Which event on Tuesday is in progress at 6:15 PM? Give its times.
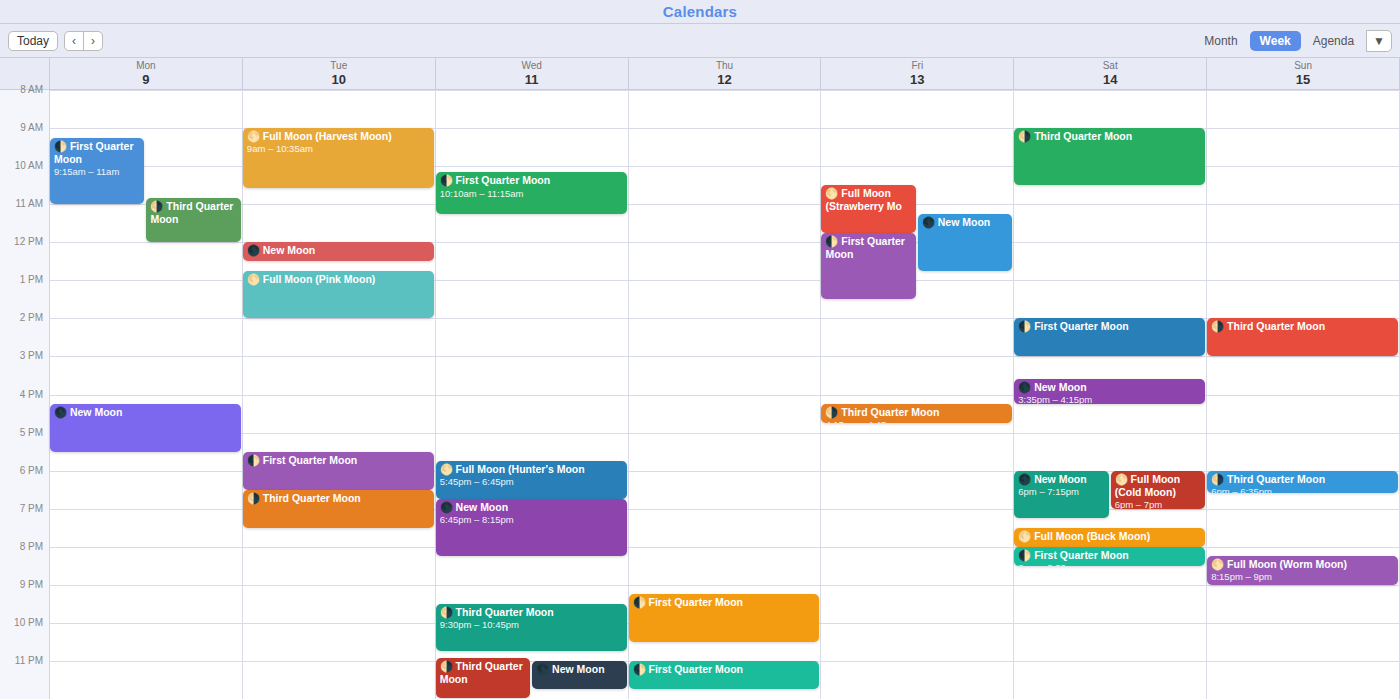
"🌓 First Quarter Moon", 5:30 PM to 6:30 PM